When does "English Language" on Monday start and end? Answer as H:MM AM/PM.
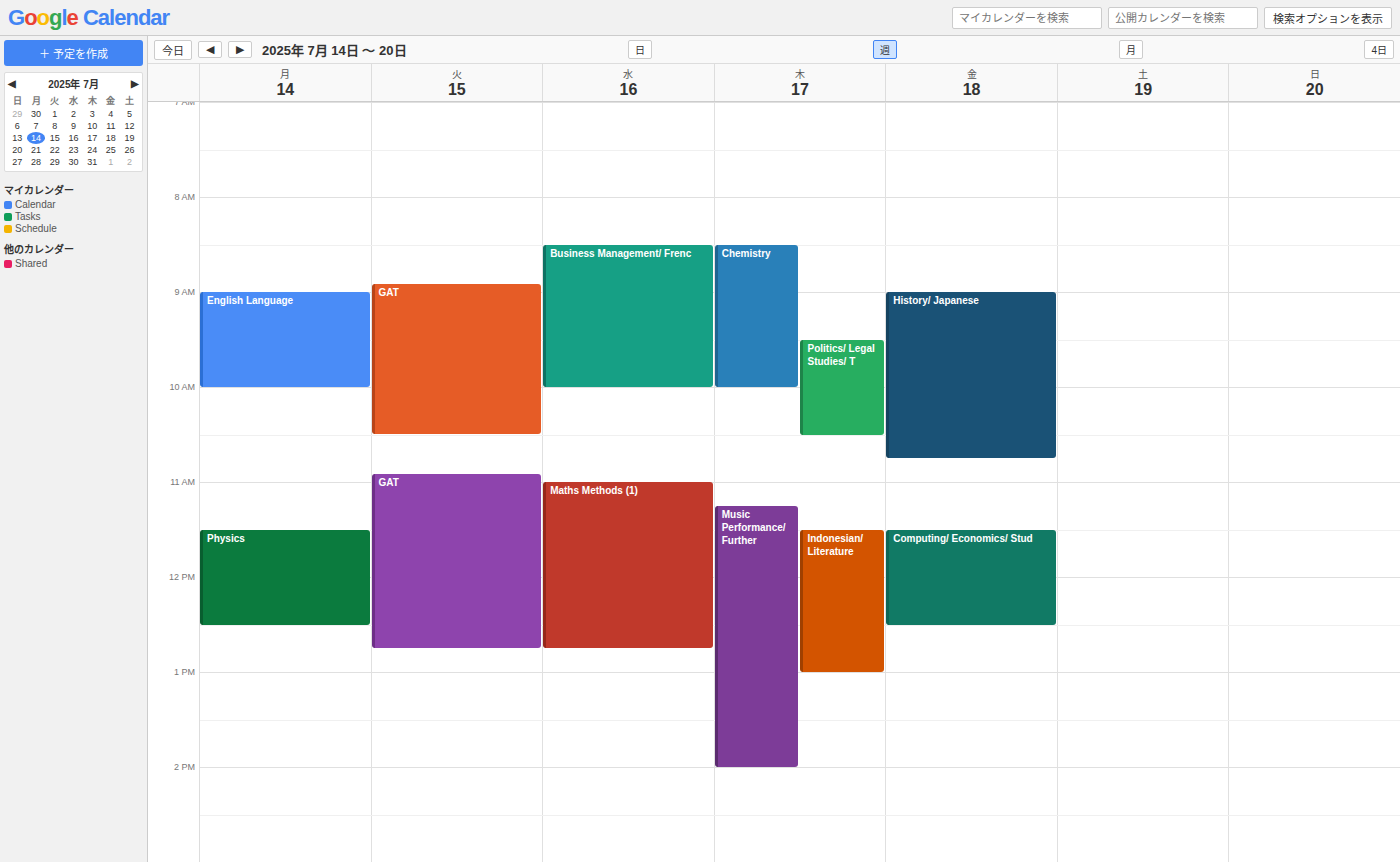
9:00 AM to 10:00 AM